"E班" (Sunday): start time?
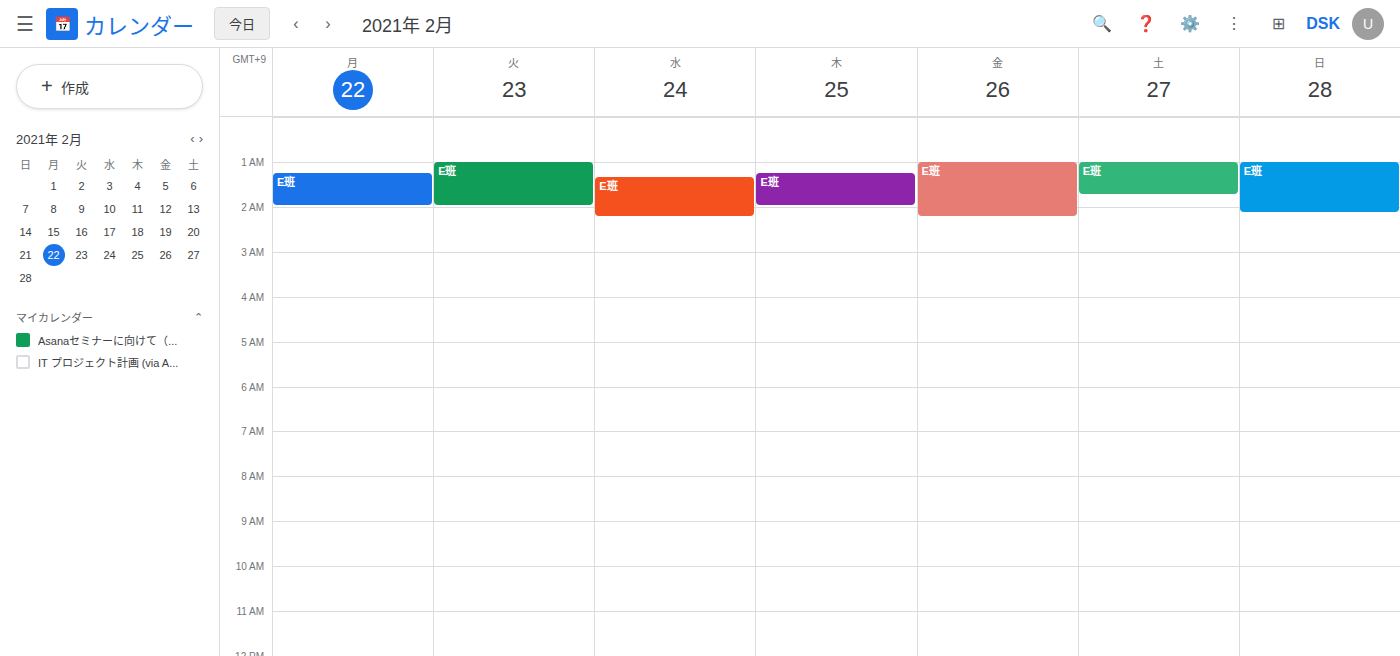
01:00